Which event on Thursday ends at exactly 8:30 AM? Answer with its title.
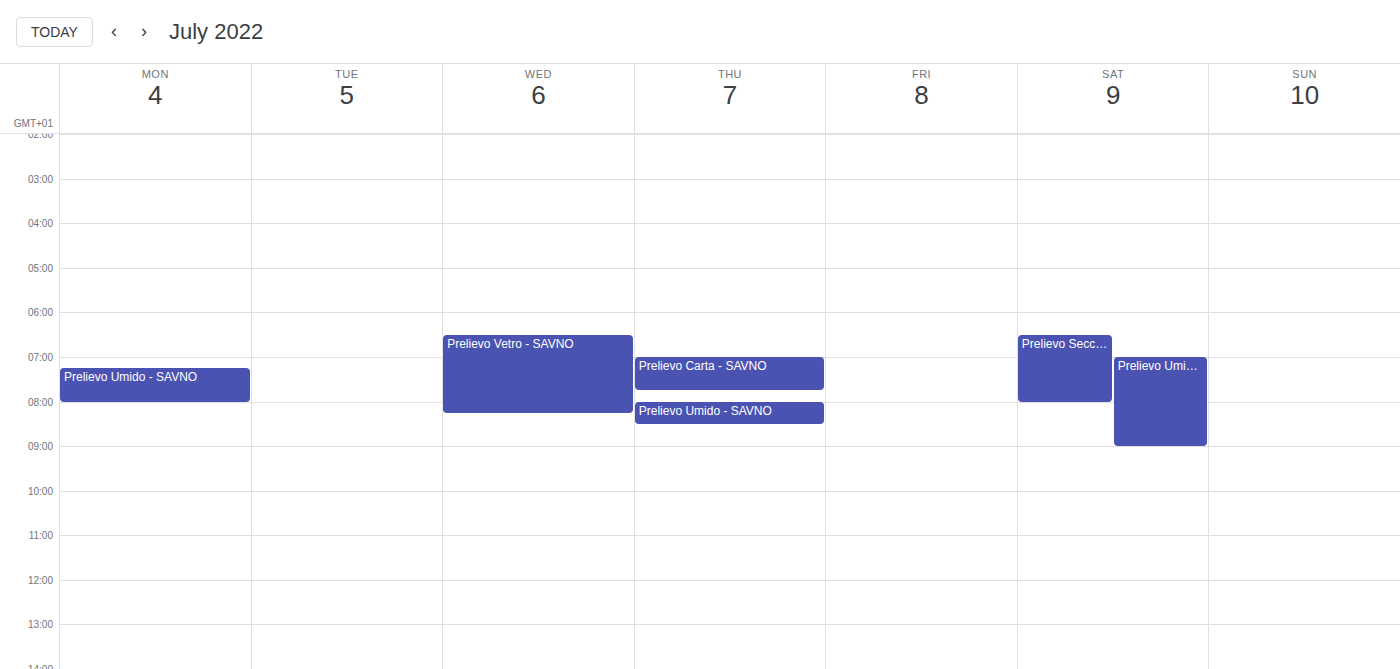
"Prelievo Umido - SAVNO"